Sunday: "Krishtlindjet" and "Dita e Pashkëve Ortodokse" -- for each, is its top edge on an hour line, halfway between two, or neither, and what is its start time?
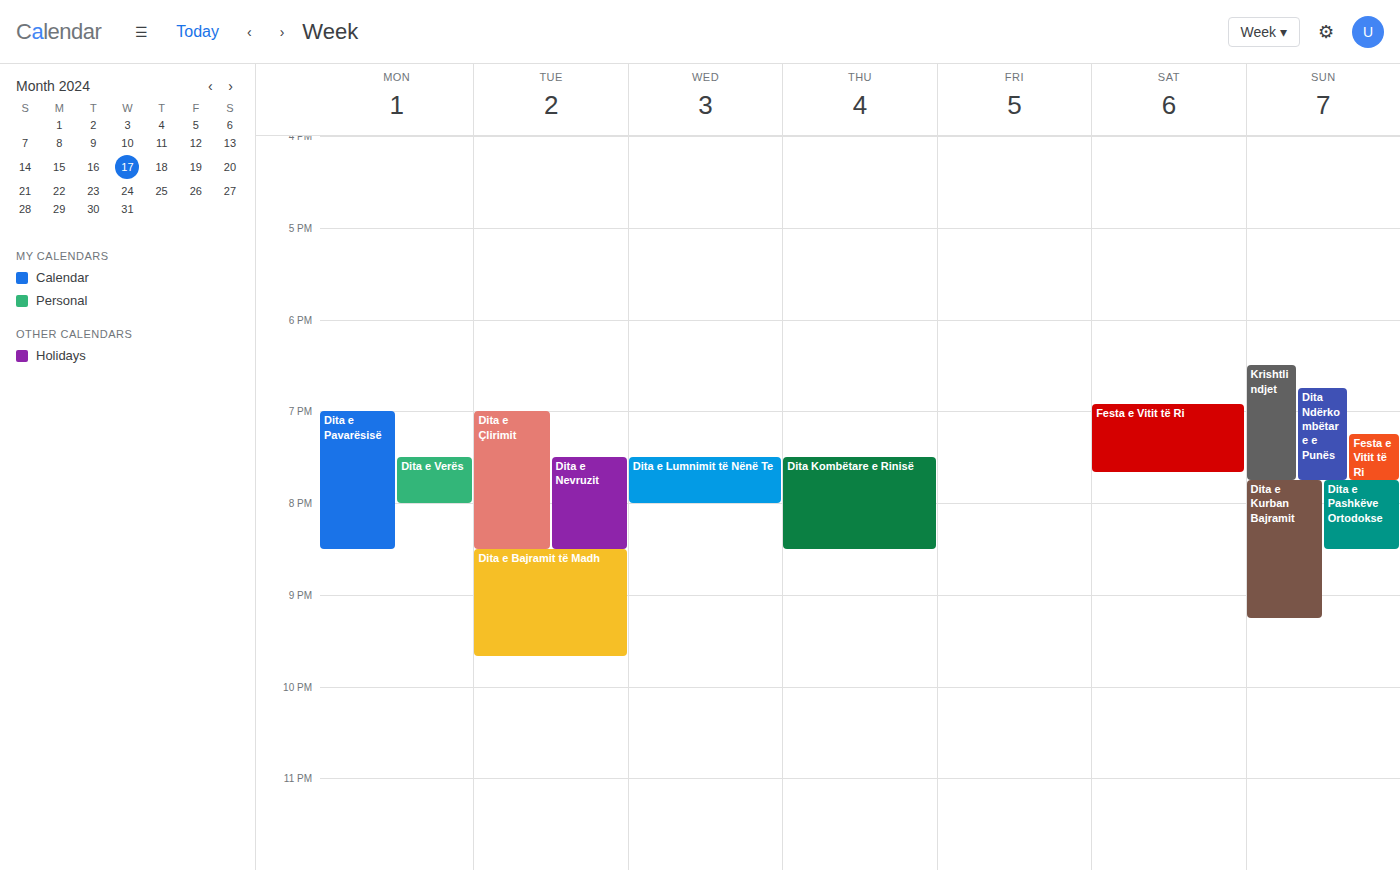
"Krishtlindjet": 6:30 PM, halfway between the 6 PM and 7 PM lines. "Dita e Pashkëve Ortodokse": 7:45 PM, neither: three quarters of the way from the 7 PM line to the 8 PM line.